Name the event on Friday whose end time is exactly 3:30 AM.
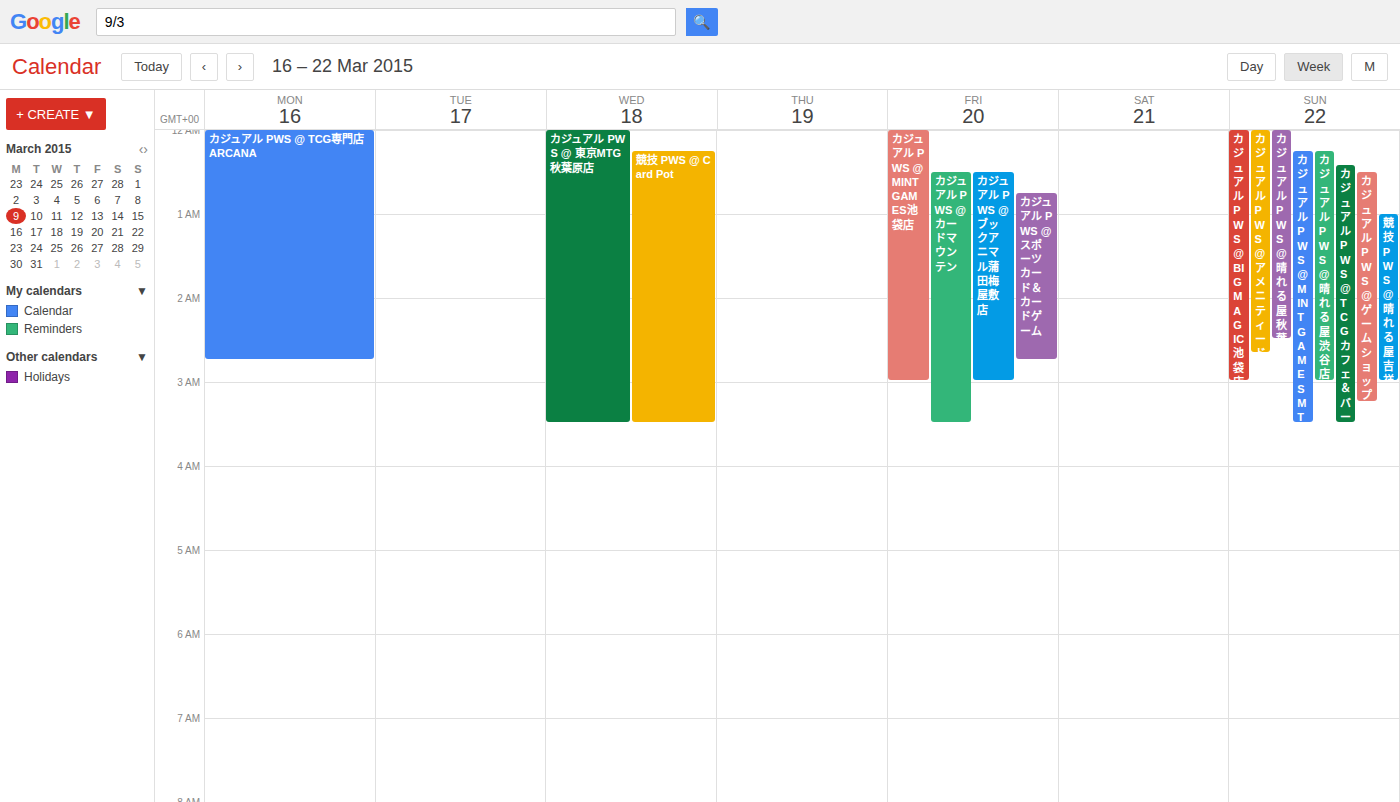
"カジュアル PWS @ カードマウンテン"